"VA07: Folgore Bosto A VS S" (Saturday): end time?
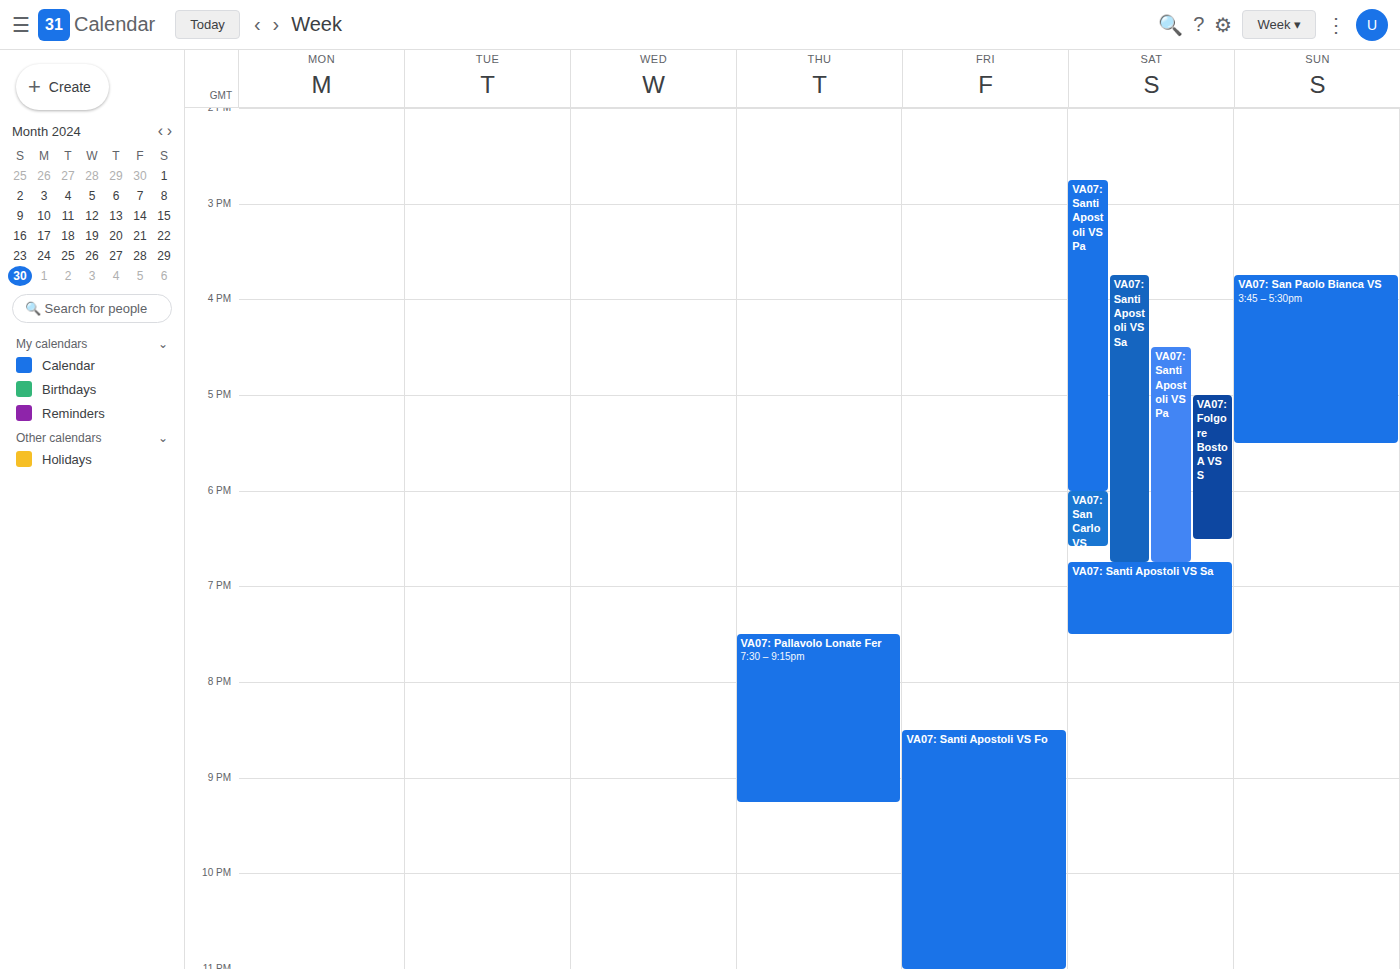
18:30